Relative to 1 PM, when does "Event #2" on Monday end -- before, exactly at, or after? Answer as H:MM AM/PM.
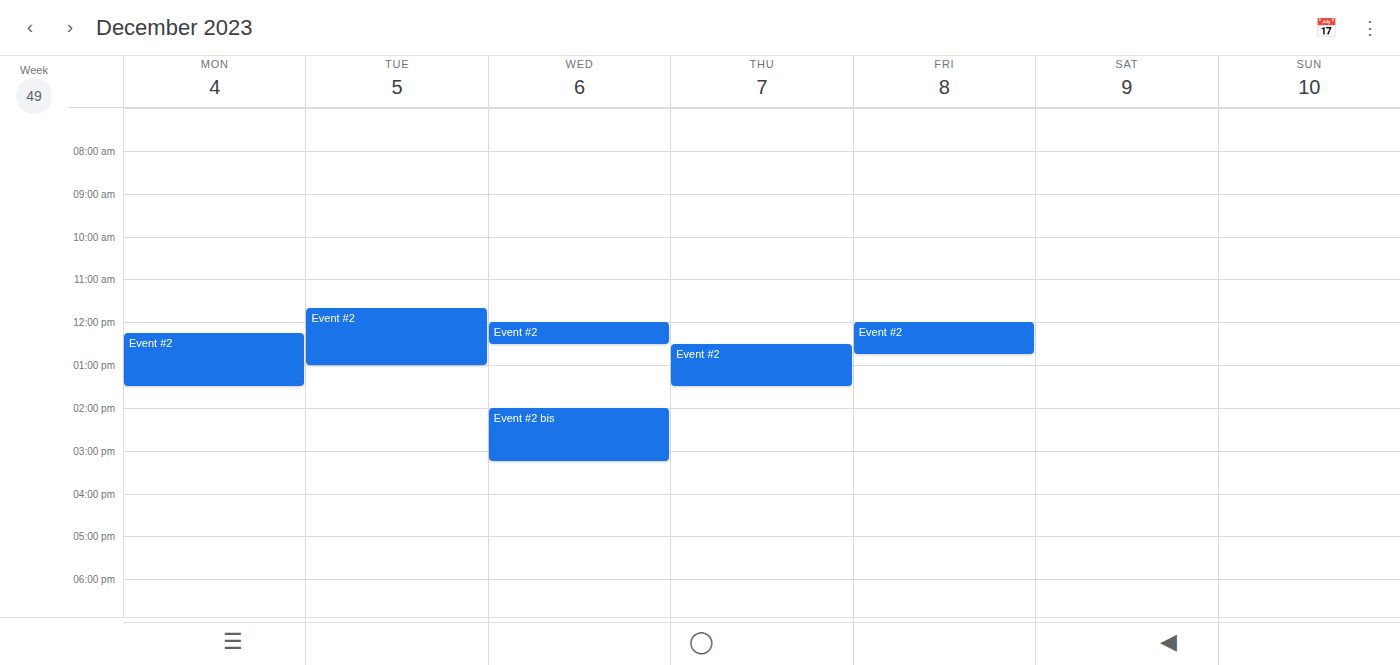
1:30 PM -- after 1 PM, 30 minutes below the 1 PM line.